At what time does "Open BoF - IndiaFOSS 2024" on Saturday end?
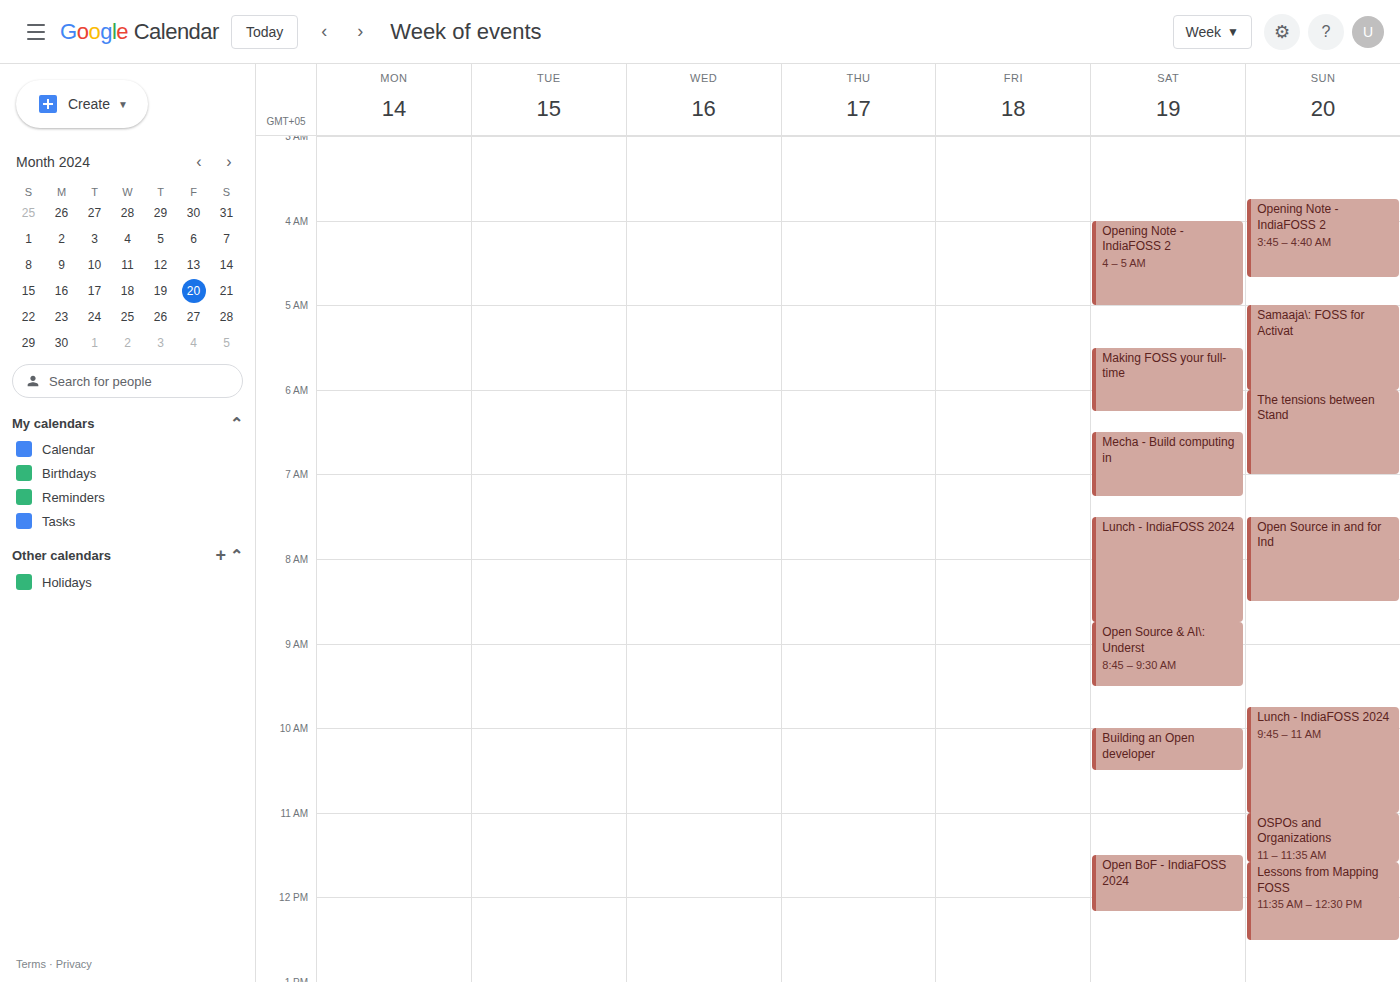
12:10 PM